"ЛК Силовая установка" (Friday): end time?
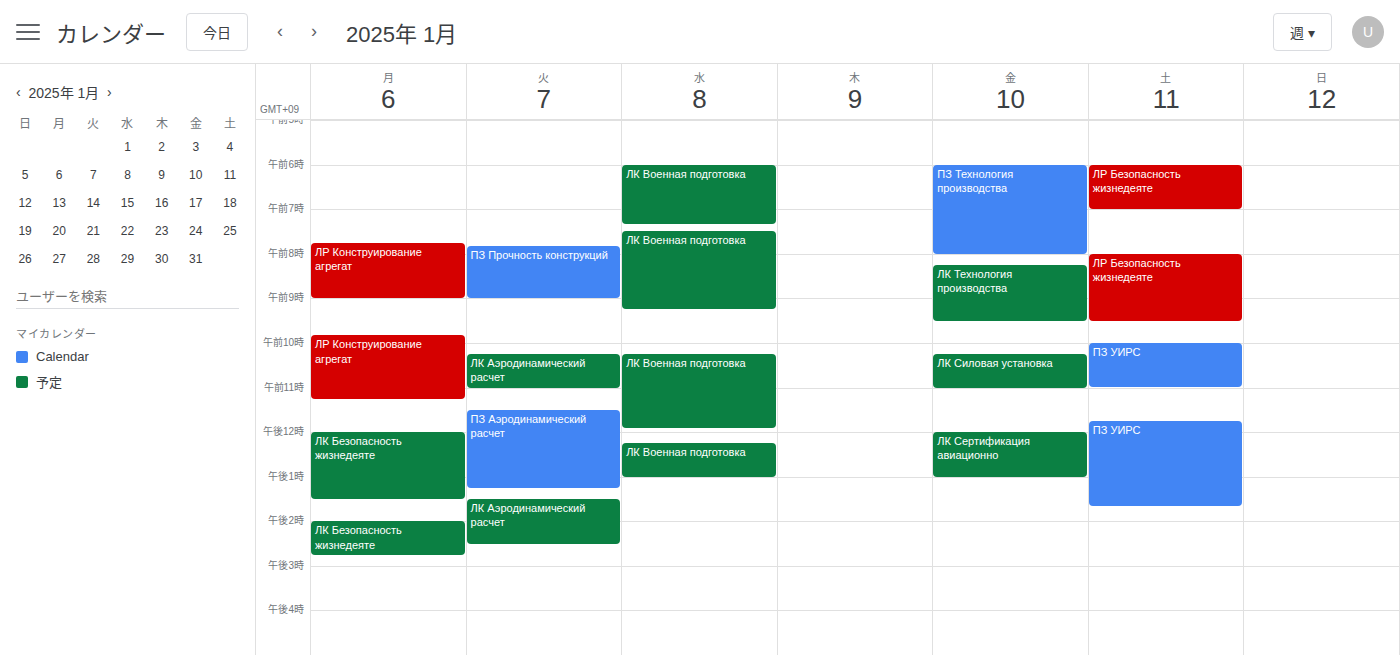
11:00 AM